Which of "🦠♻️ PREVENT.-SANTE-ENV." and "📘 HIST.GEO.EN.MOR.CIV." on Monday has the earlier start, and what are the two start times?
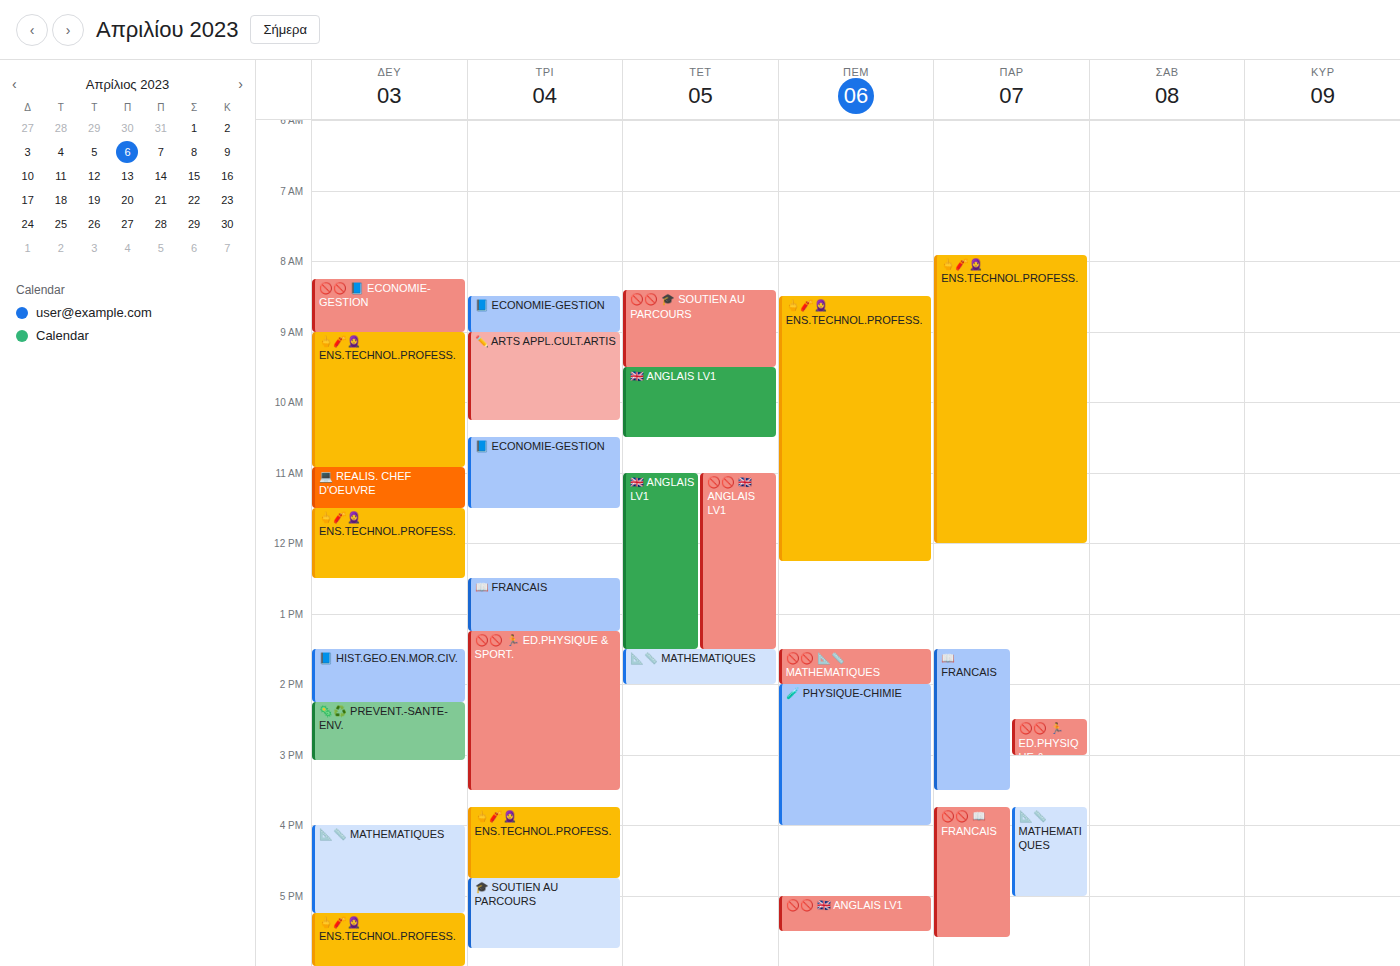
"📘 HIST.GEO.EN.MOR.CIV." 1:30 PM; "🦠♻️ PREVENT.-SANTE-ENV." 2:15 PM.